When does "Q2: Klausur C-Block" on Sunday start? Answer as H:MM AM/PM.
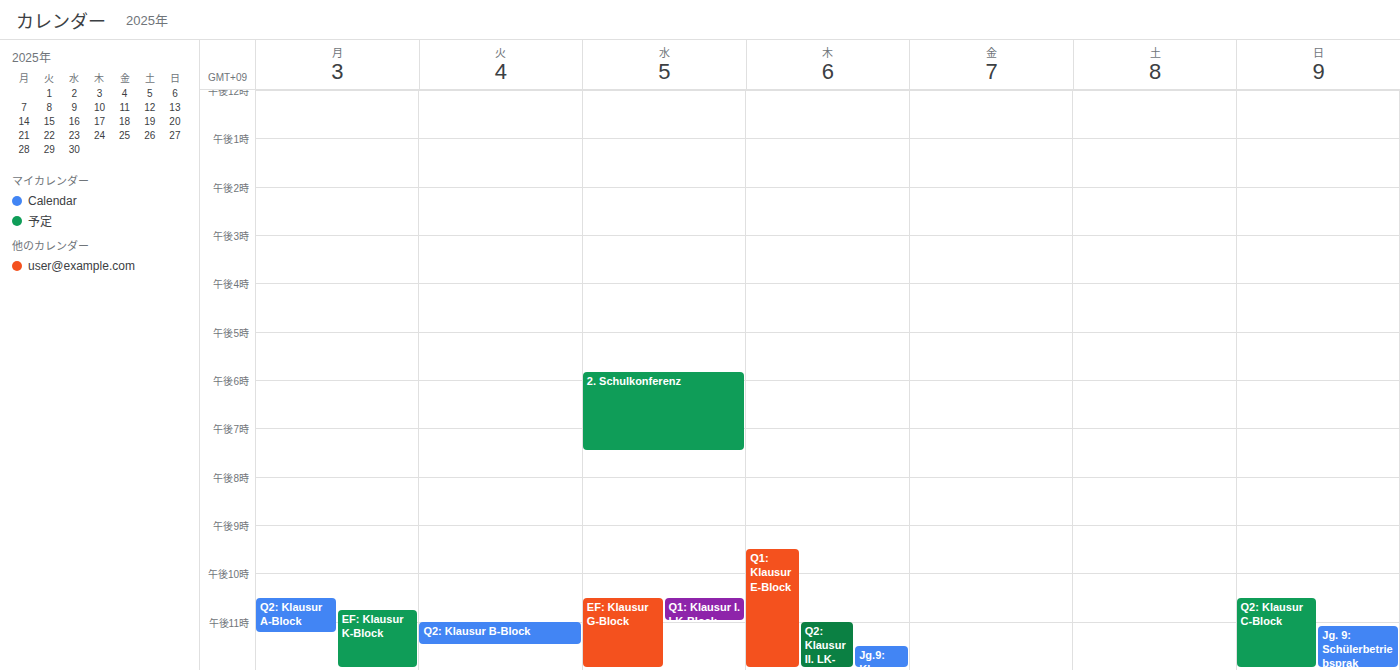
10:30 PM